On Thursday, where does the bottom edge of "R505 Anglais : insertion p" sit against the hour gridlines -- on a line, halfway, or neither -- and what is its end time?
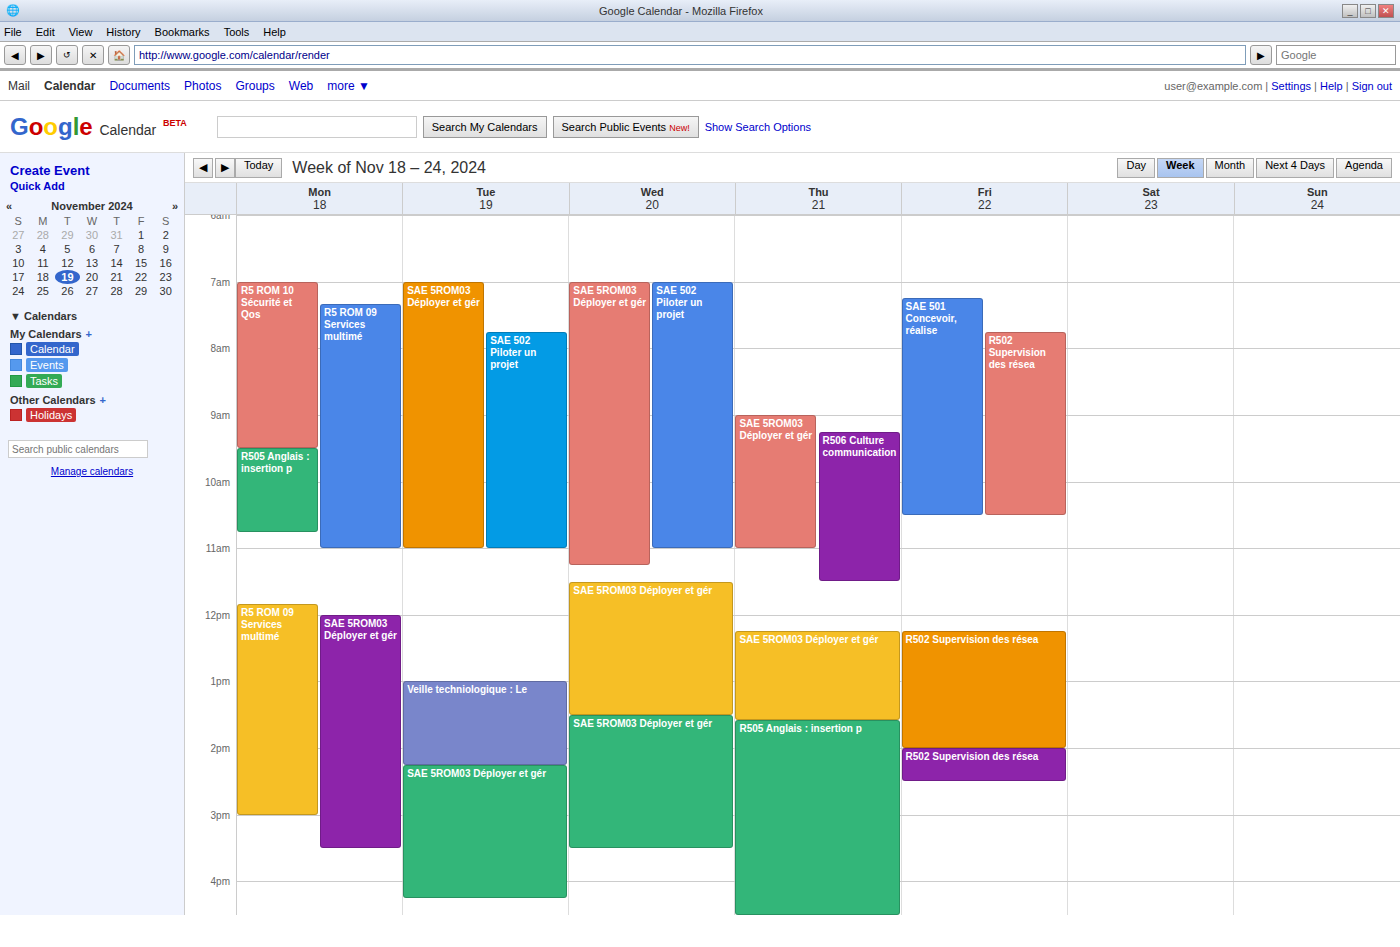
4:30 PM -- halfway between the 4 PM and 5 PM lines.